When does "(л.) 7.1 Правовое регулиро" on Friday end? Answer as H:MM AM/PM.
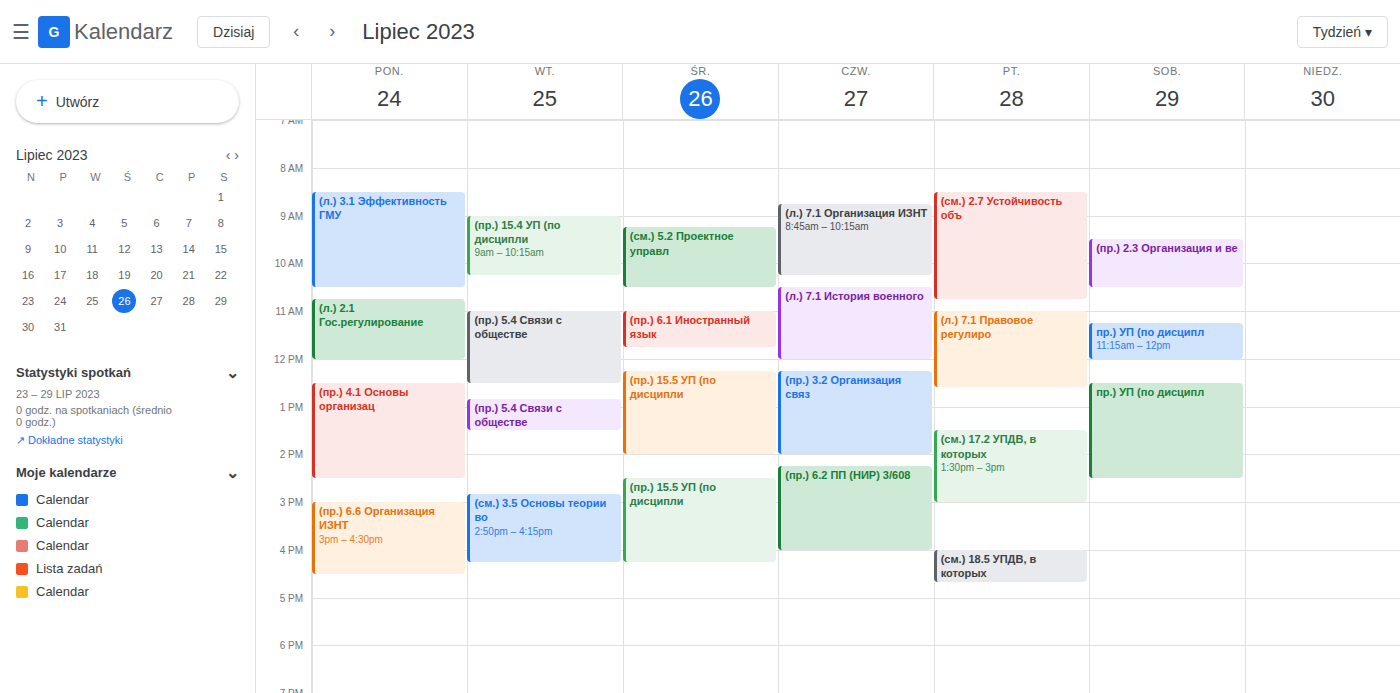
12:35 PM